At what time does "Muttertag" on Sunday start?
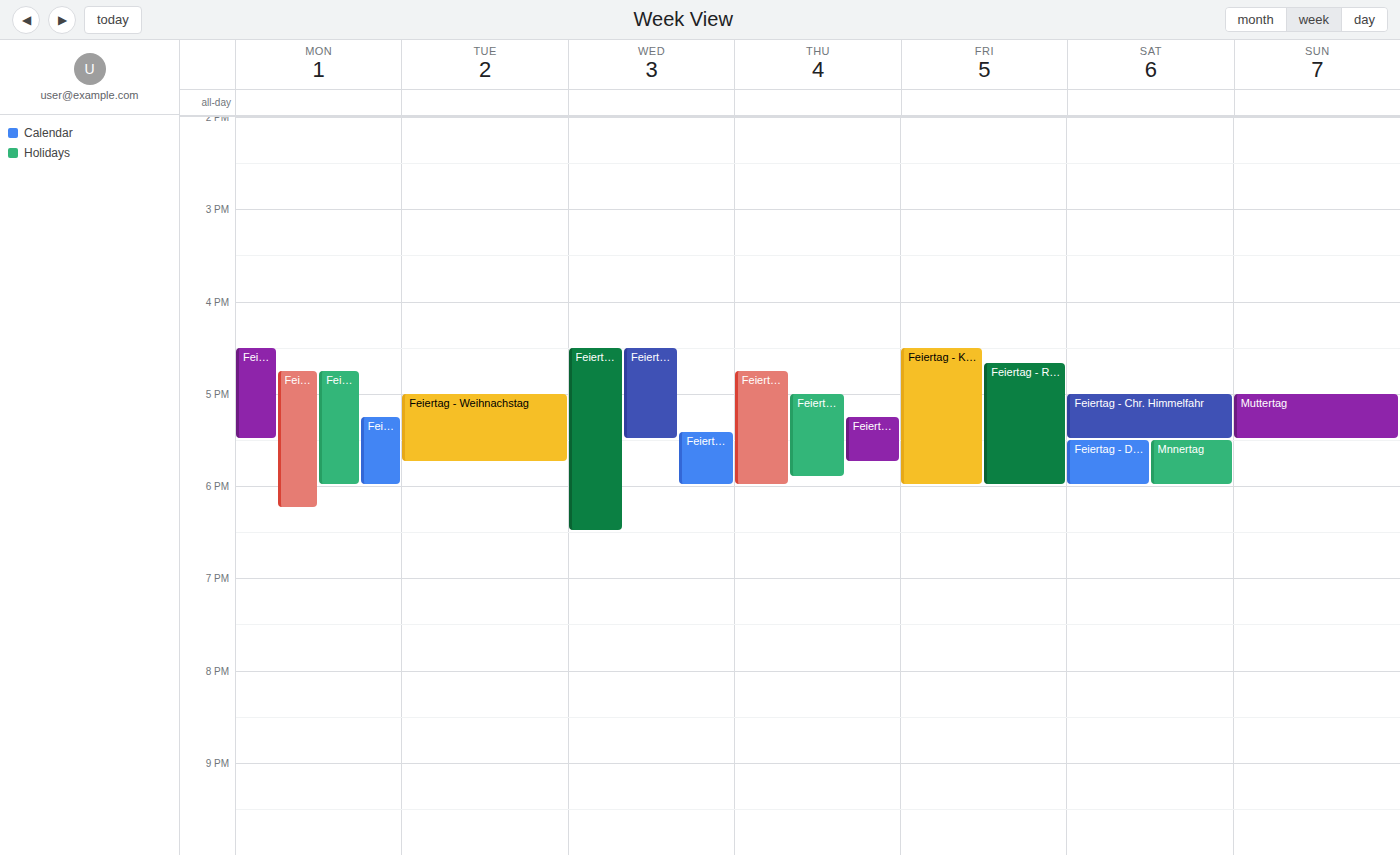
5:00 PM